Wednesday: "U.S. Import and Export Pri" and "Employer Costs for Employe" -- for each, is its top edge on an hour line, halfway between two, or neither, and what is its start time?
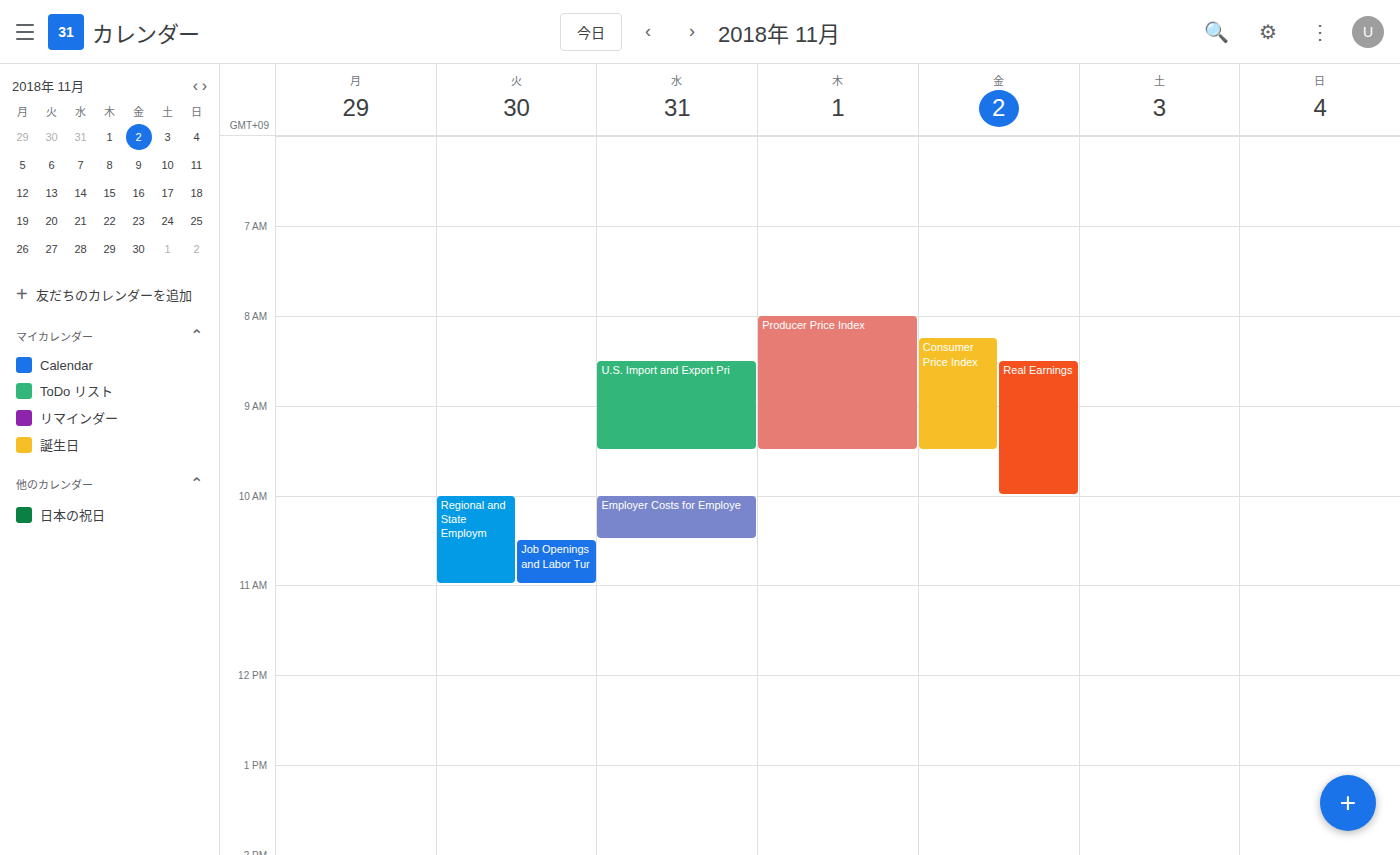
"U.S. Import and Export Pri": 08:30, halfway between the 08:00 and 09:00 lines. "Employer Costs for Employe": 10:00, exactly on the 10:00 line.